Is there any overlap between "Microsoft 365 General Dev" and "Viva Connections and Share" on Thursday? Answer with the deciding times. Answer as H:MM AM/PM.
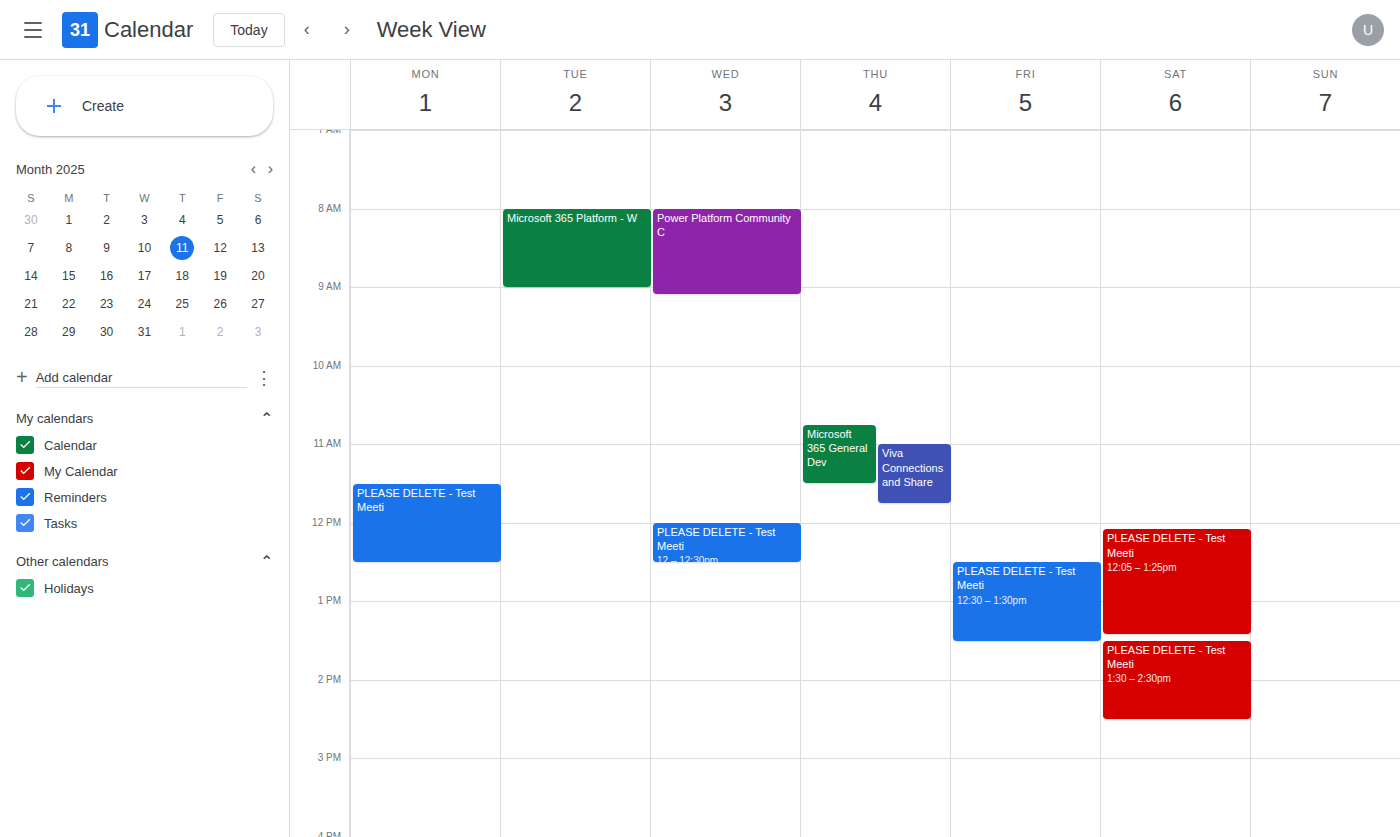
"Viva Connections and Share" starts at 11:00 AM, before "Microsoft 365 General Dev" ends at 11:30 AM -- they overlap.